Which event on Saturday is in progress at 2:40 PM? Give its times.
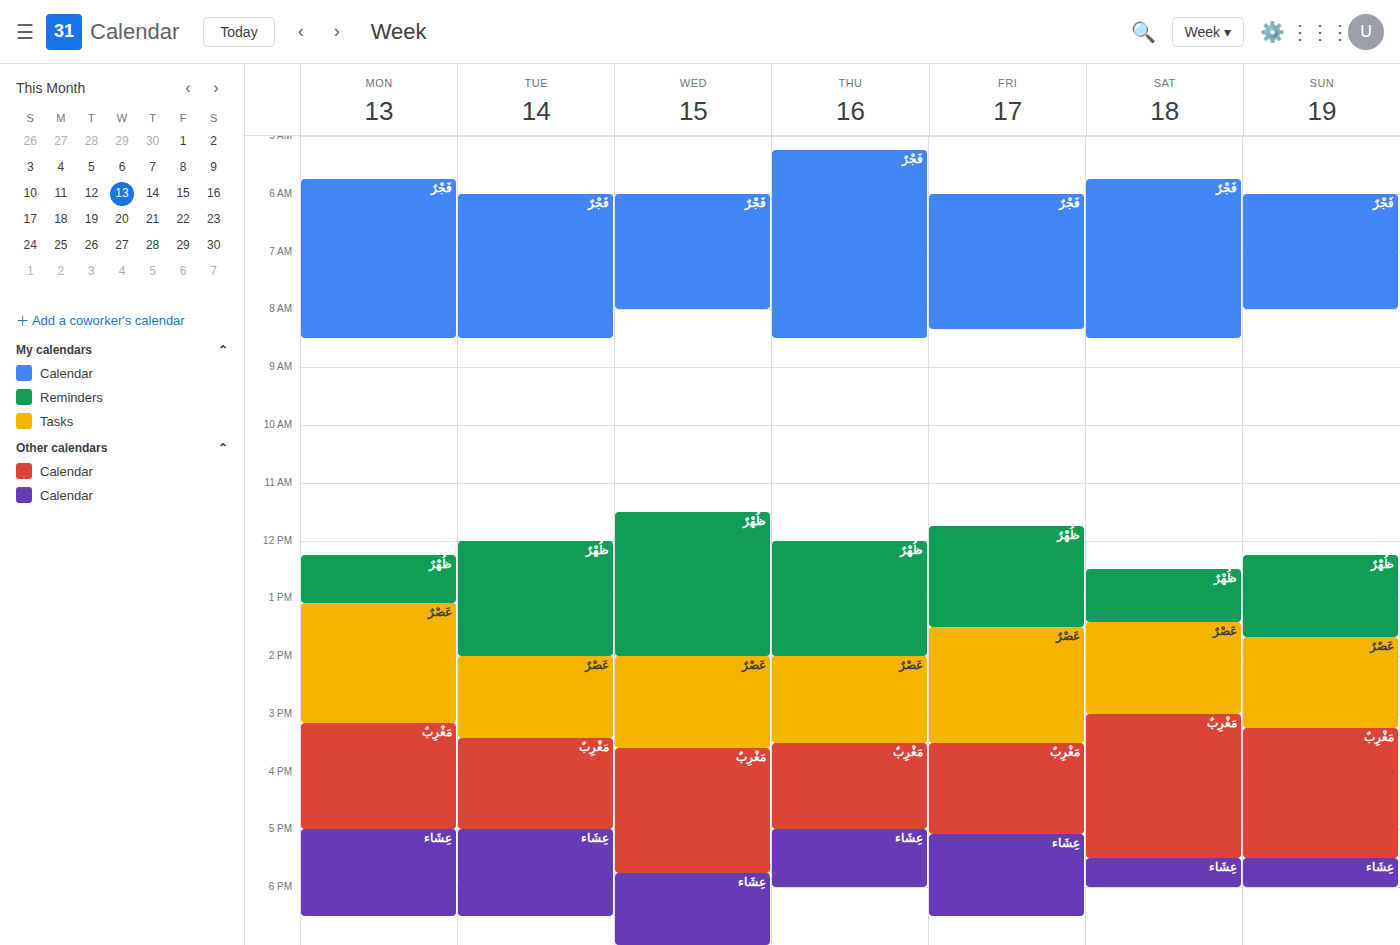
"عَصْرٌ", 1:25 PM to 3:00 PM